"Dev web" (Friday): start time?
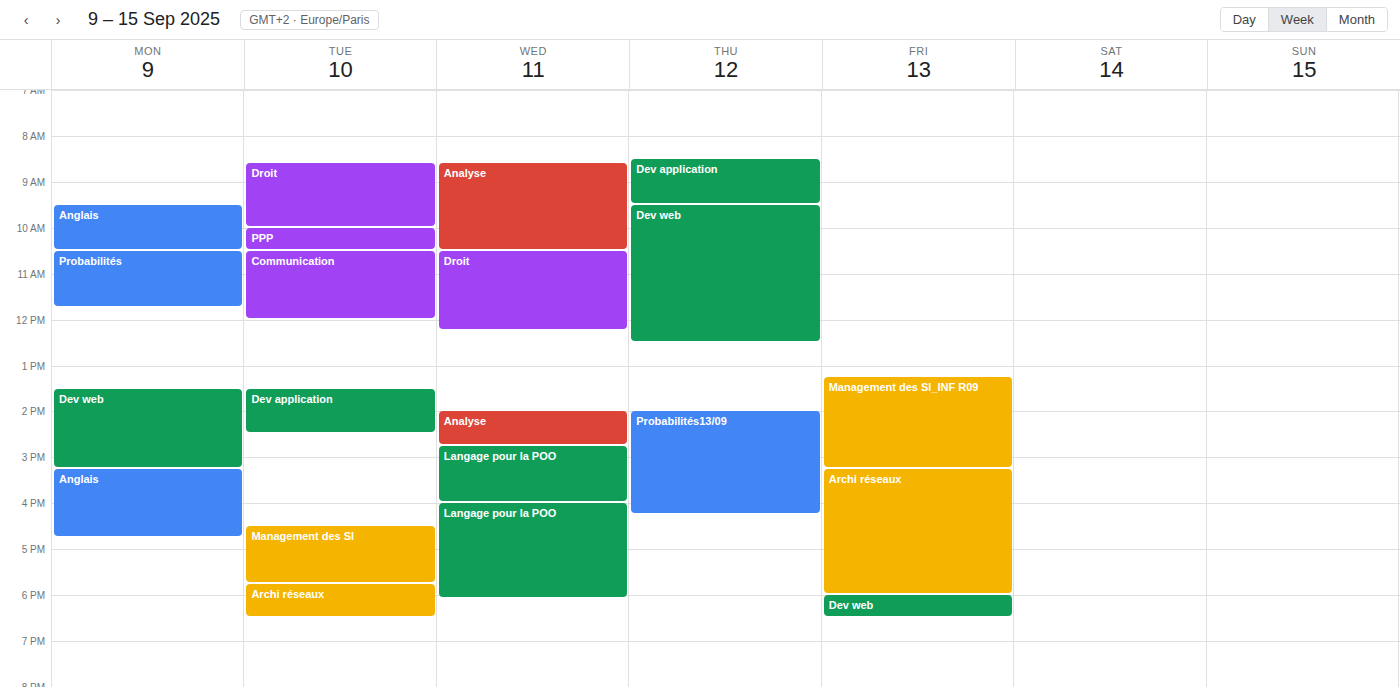
6:00 PM